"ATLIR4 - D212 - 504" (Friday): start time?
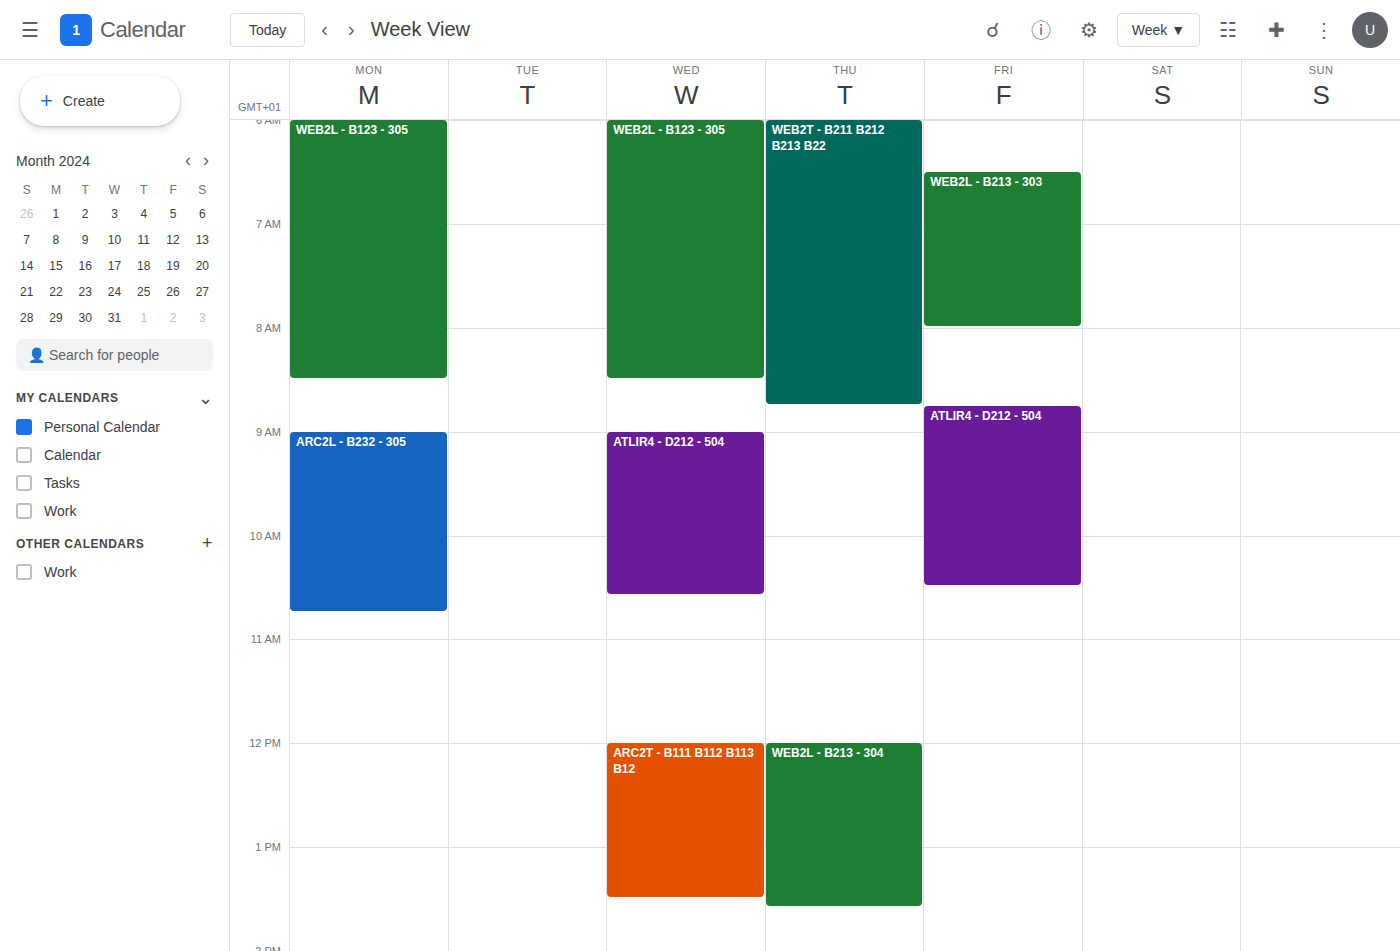
8:45 AM